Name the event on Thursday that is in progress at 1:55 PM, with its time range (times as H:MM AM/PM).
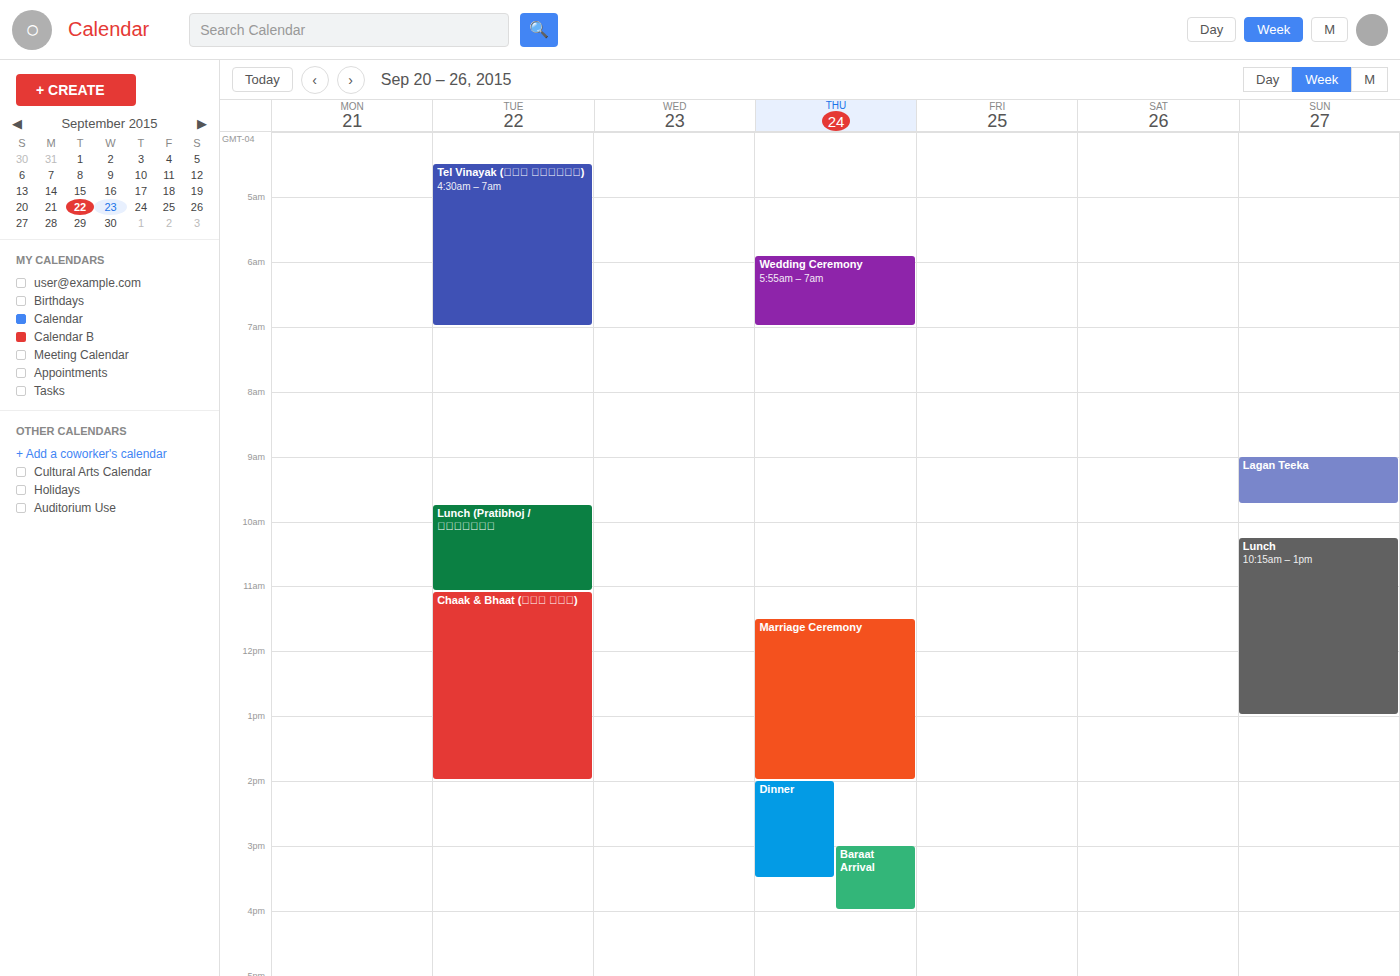
"Marriage Ceremony", 11:30 AM to 2:00 PM